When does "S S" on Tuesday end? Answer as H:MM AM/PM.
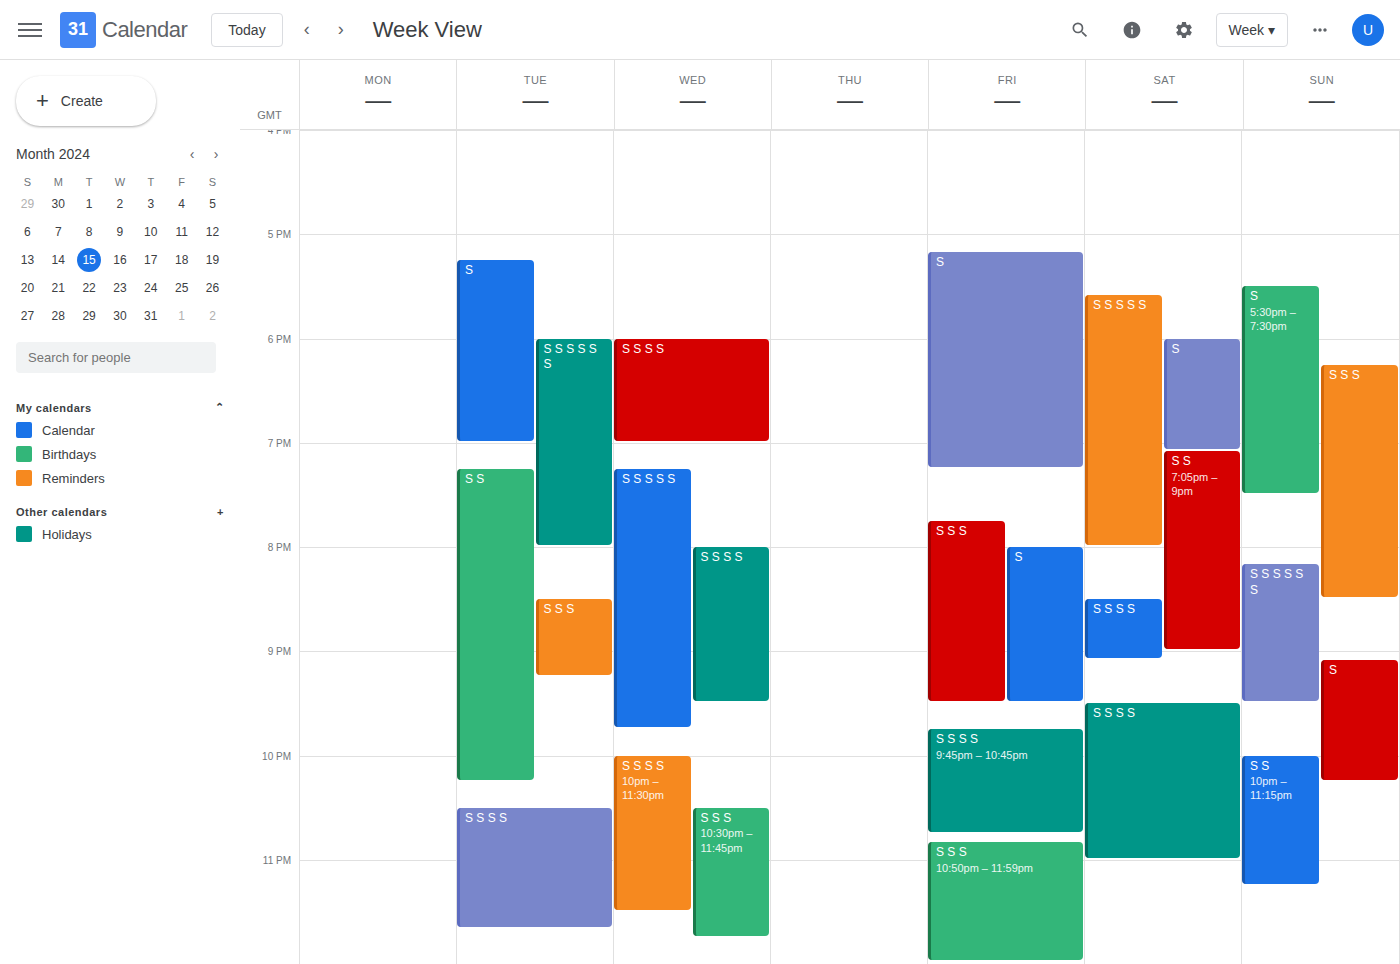
10:15 PM